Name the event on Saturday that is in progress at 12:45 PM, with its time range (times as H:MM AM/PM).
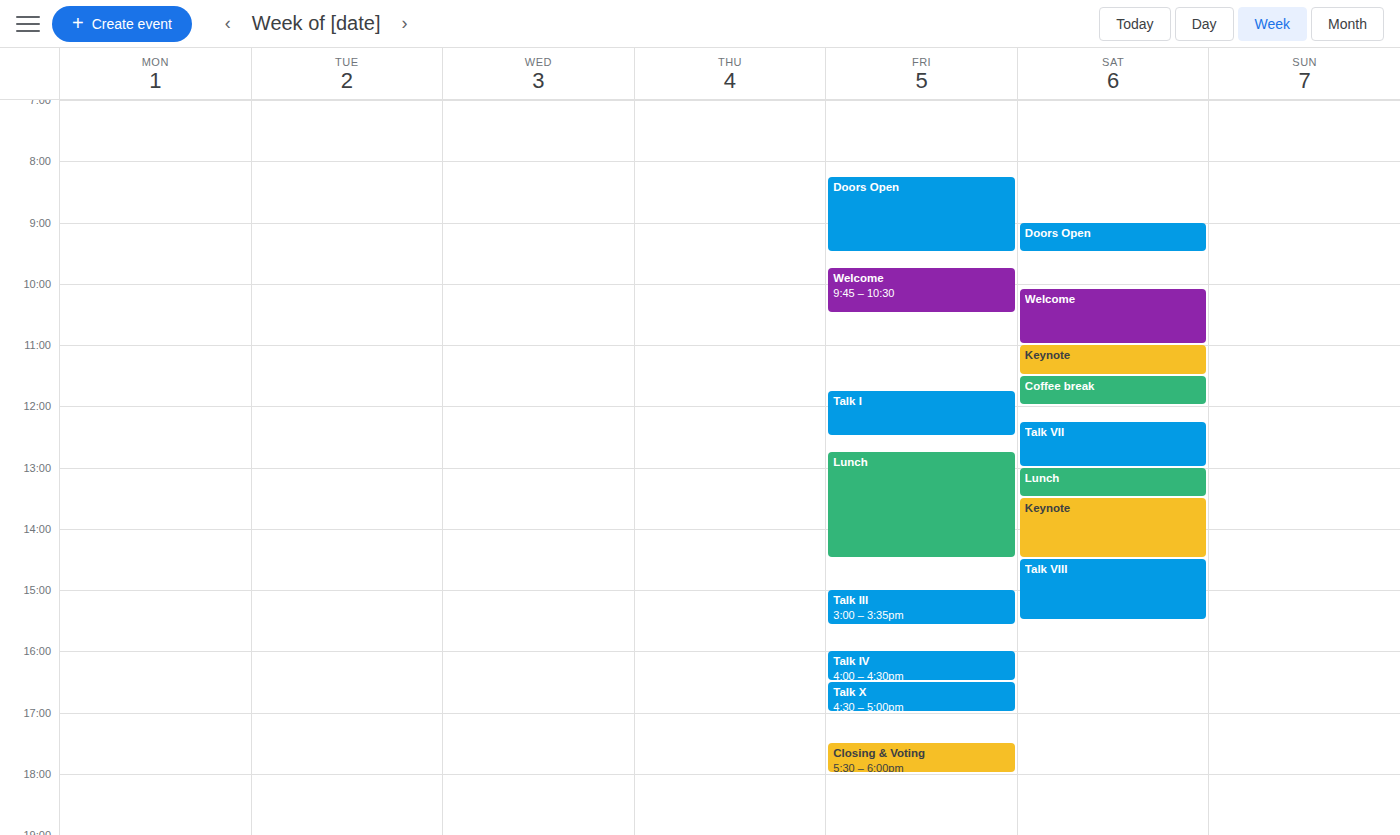
"Talk VII", 12:15 PM to 1:00 PM